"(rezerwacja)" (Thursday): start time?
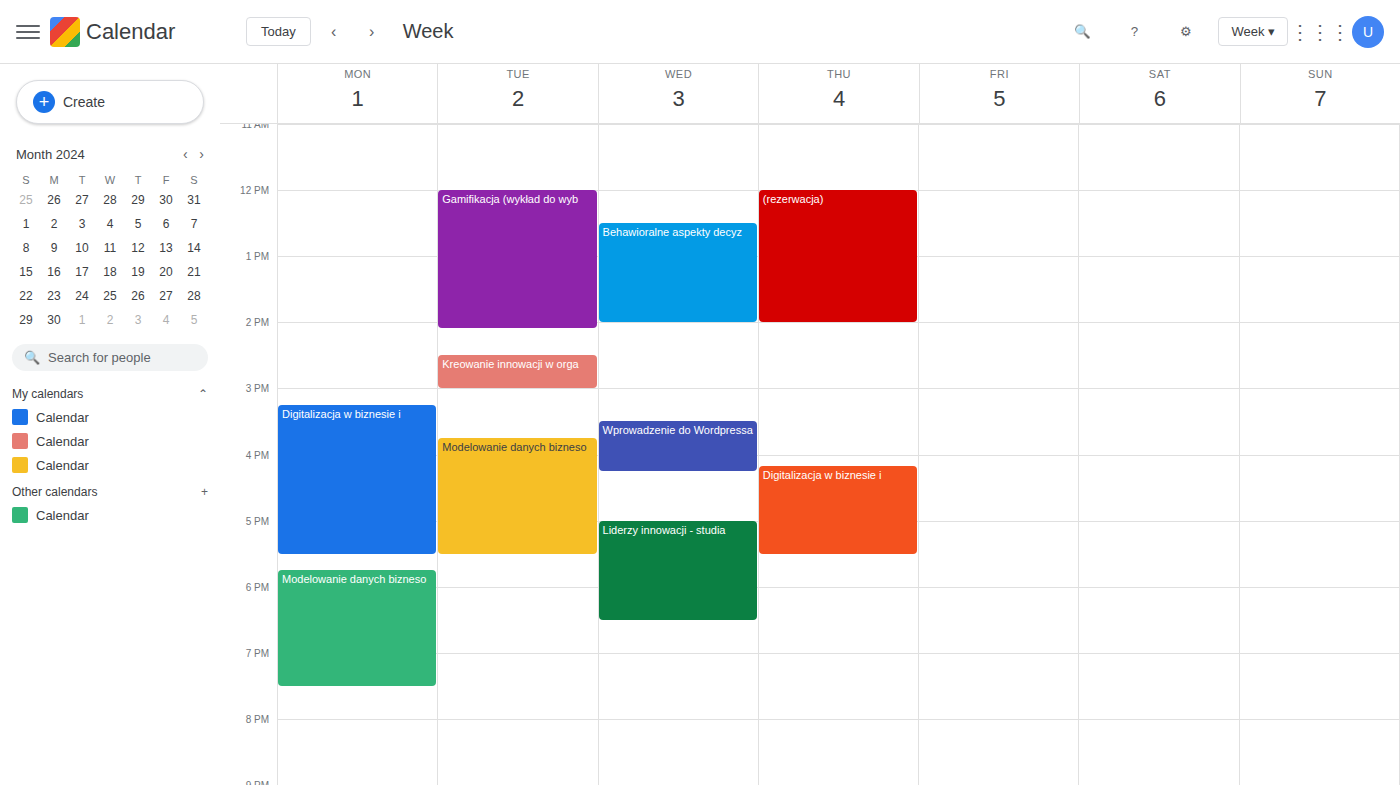
12:00 PM